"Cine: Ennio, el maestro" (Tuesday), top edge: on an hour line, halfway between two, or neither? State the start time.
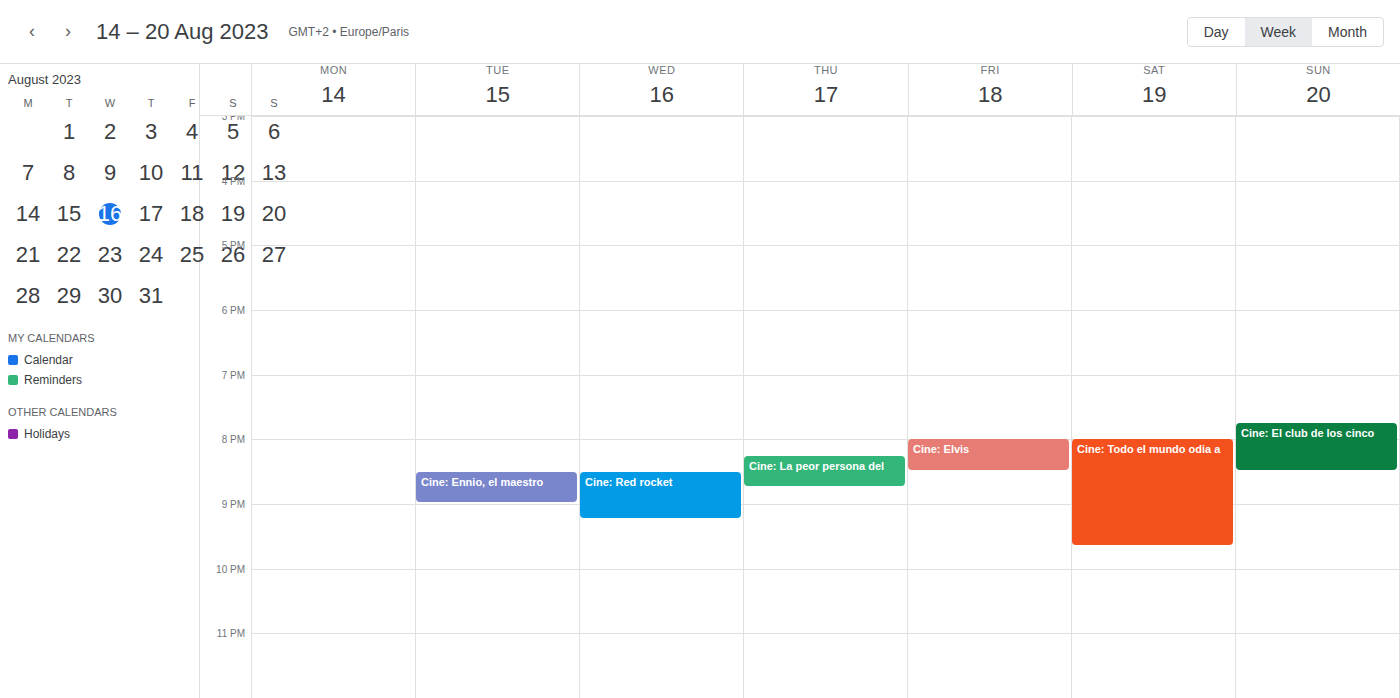
8:30 PM -- halfway between the 8 PM and 9 PM lines.